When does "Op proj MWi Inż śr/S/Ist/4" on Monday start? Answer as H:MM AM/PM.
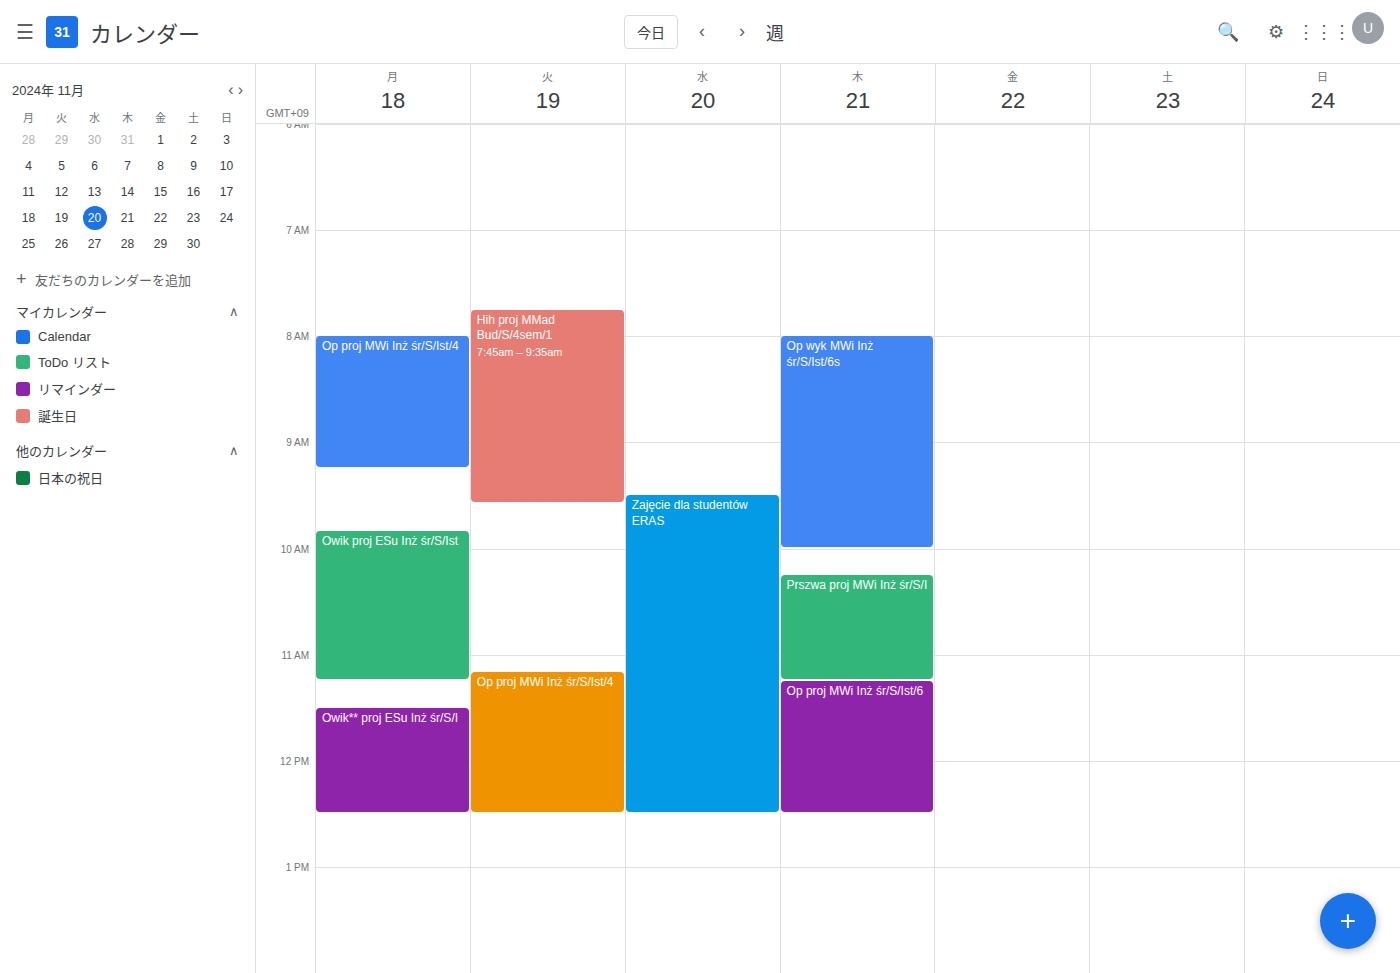
8:00 AM